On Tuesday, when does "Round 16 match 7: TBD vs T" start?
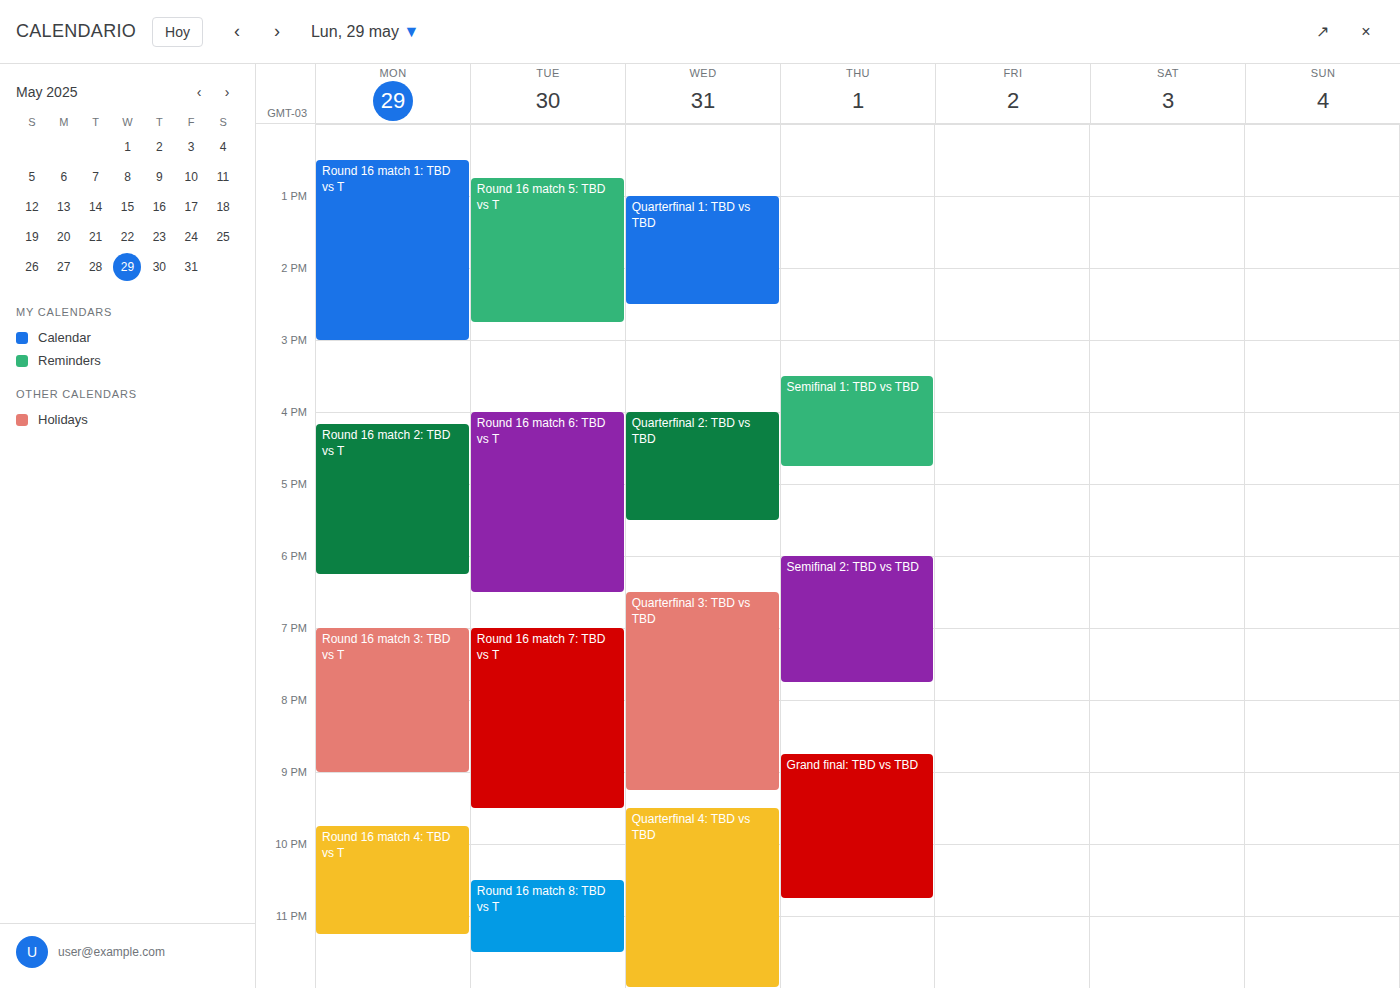
7:00 PM